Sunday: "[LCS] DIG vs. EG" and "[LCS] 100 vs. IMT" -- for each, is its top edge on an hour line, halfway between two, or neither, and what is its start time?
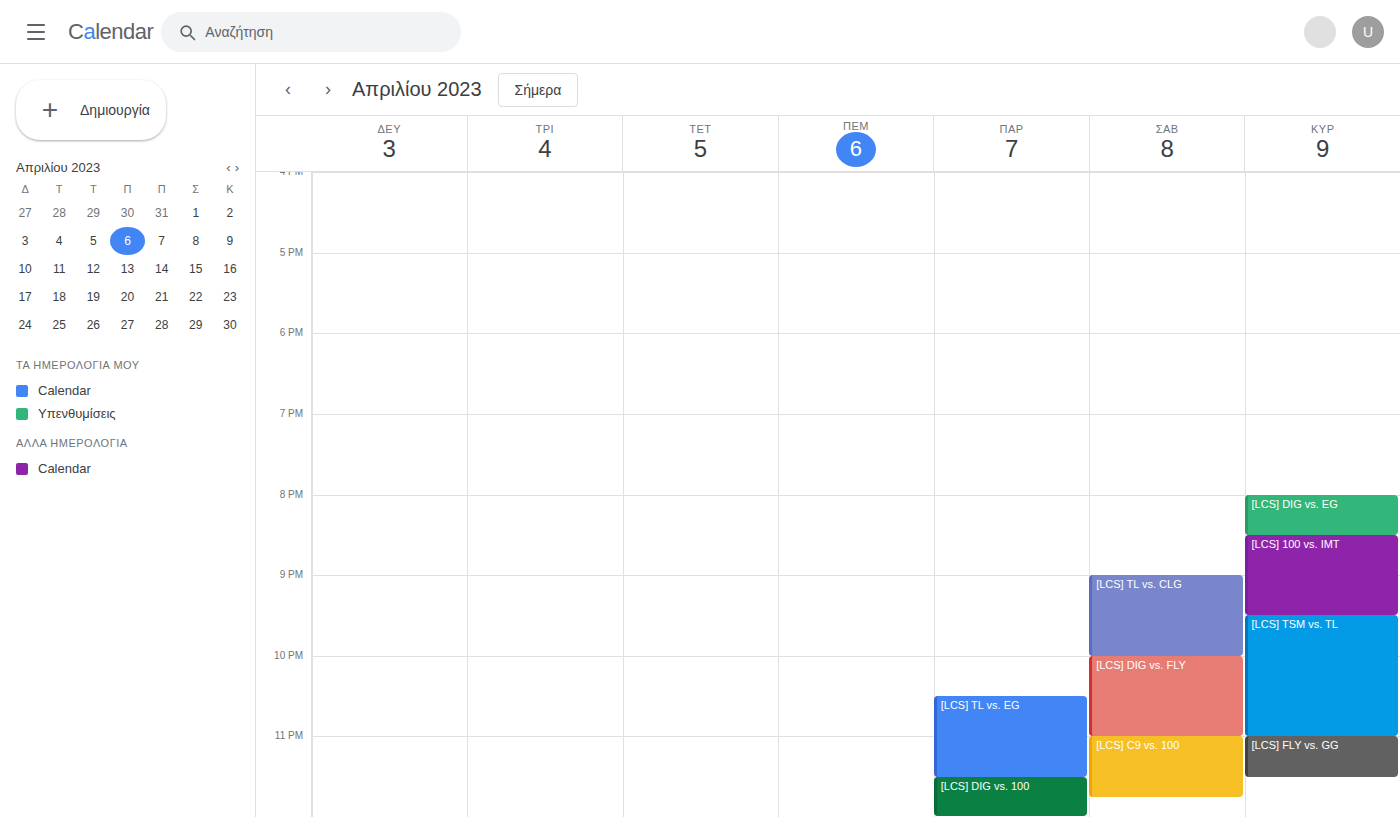
"[LCS] DIG vs. EG": 8:00 PM, exactly on the 8 PM line. "[LCS] 100 vs. IMT": 8:30 PM, halfway between the 8 PM and 9 PM lines.